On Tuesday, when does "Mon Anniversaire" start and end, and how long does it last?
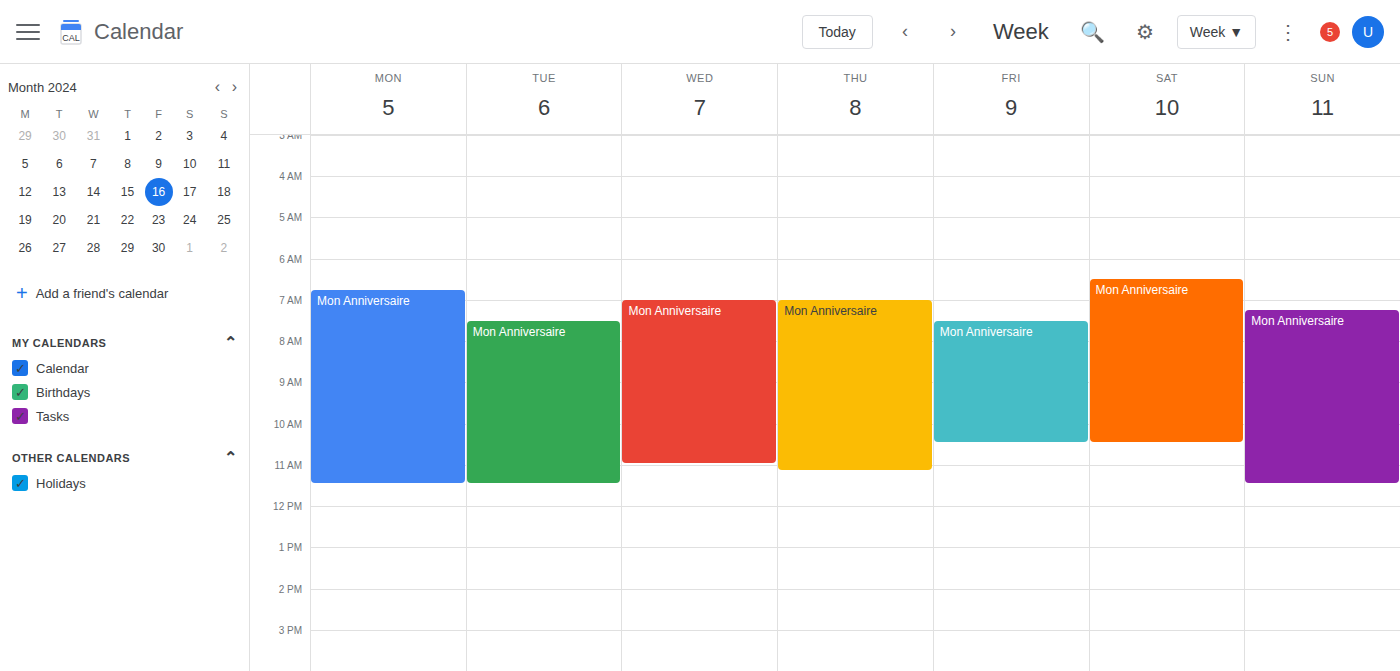
7:30 AM to 11:30 AM, 4 hours